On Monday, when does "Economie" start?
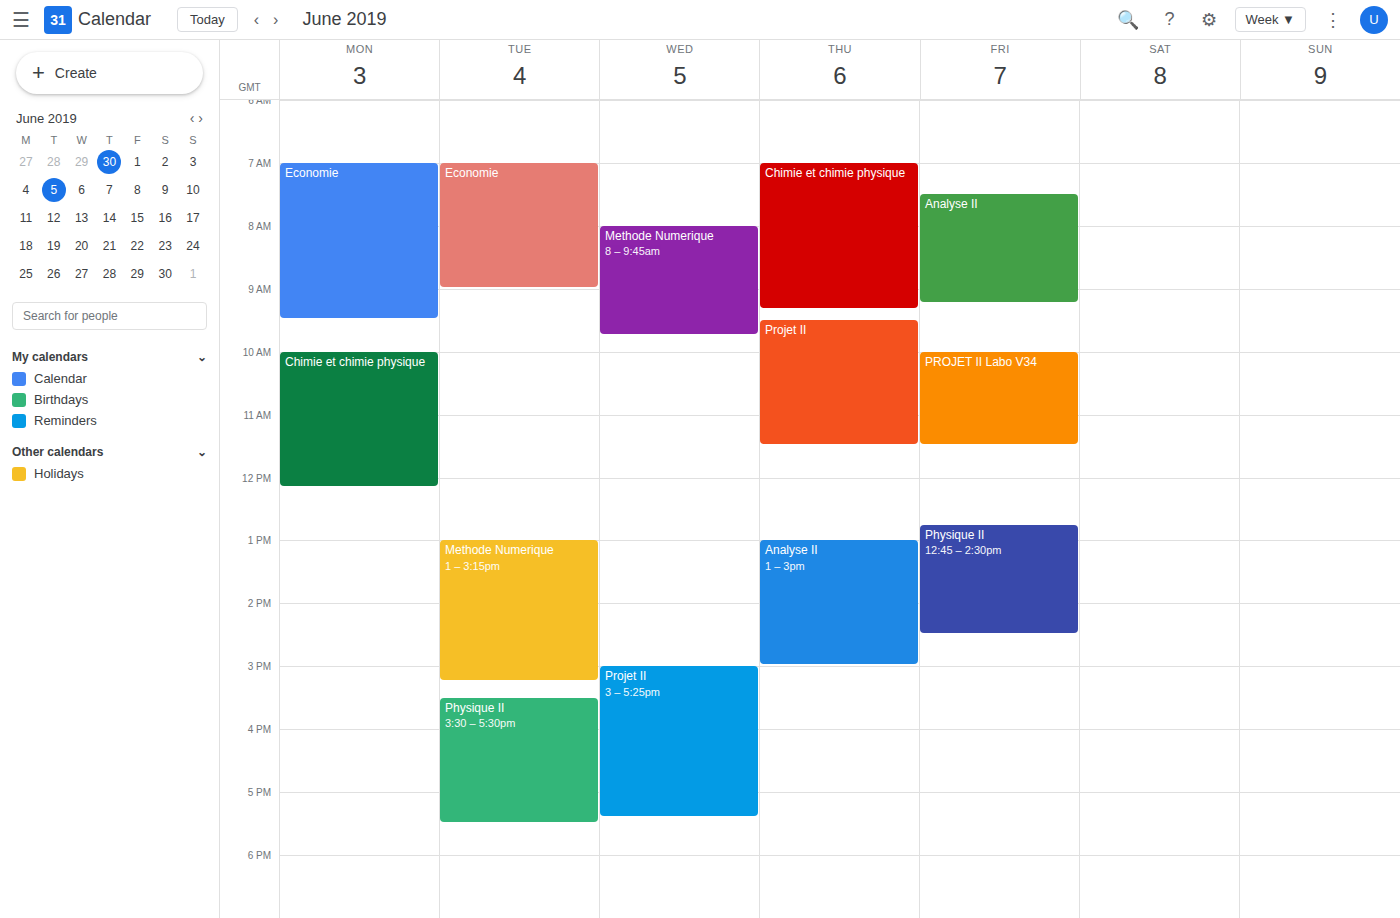
7:00 AM